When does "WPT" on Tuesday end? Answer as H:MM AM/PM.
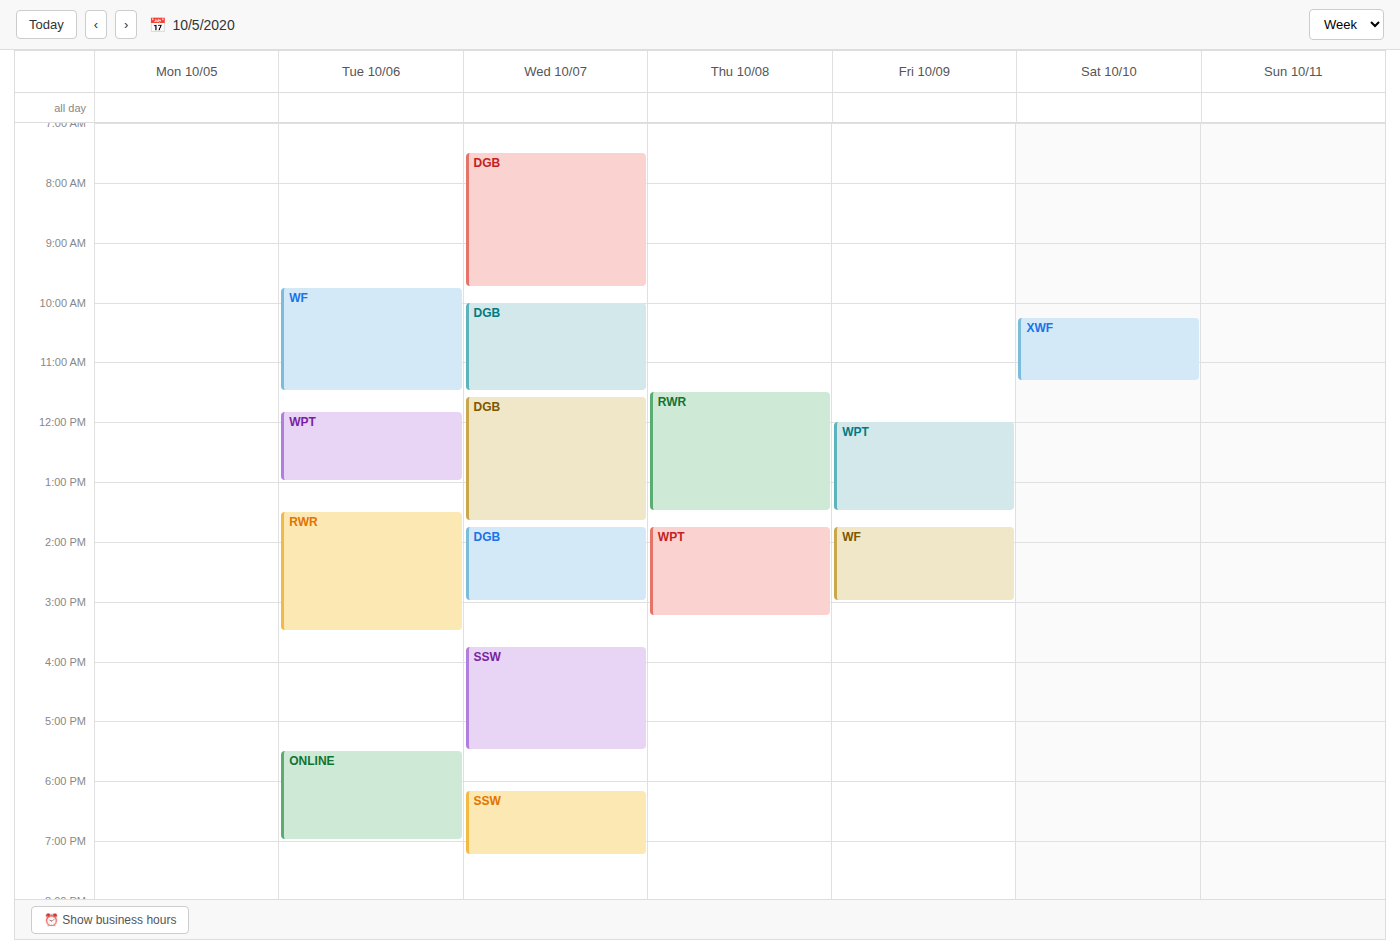
1:00 PM